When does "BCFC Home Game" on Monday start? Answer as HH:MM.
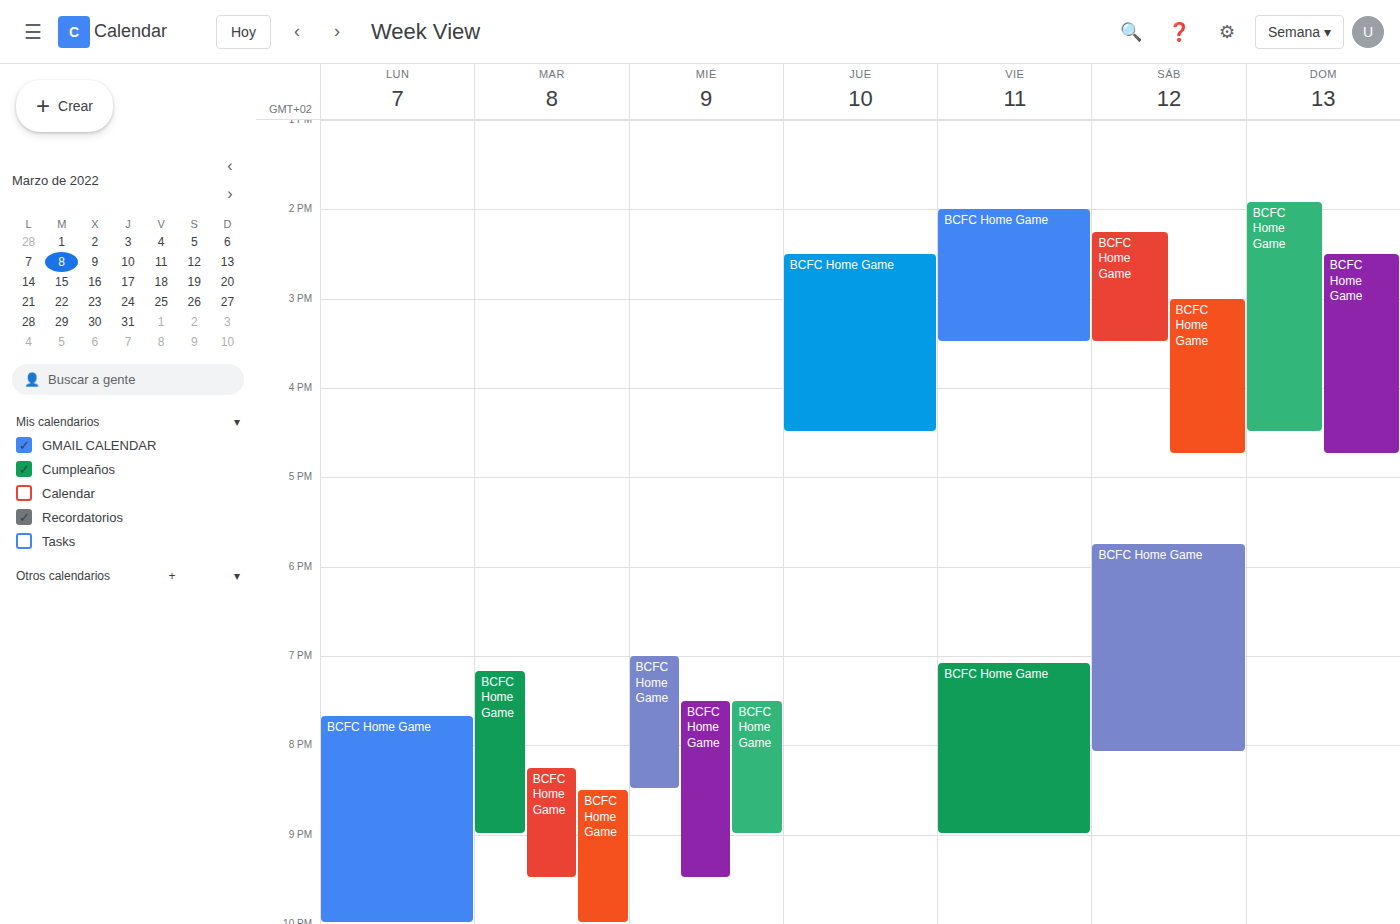
19:40